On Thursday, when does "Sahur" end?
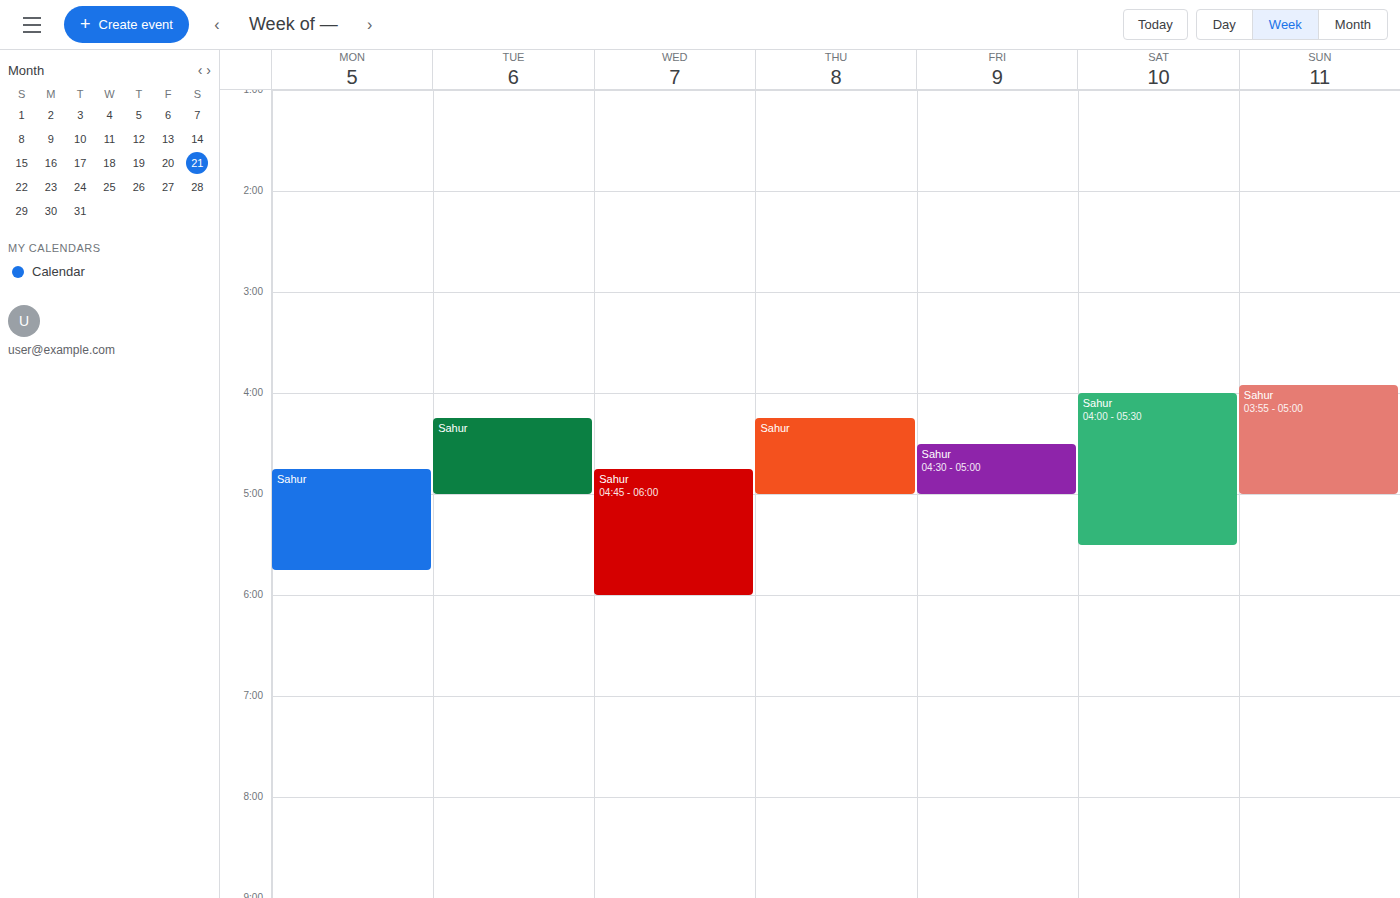
5:00 AM